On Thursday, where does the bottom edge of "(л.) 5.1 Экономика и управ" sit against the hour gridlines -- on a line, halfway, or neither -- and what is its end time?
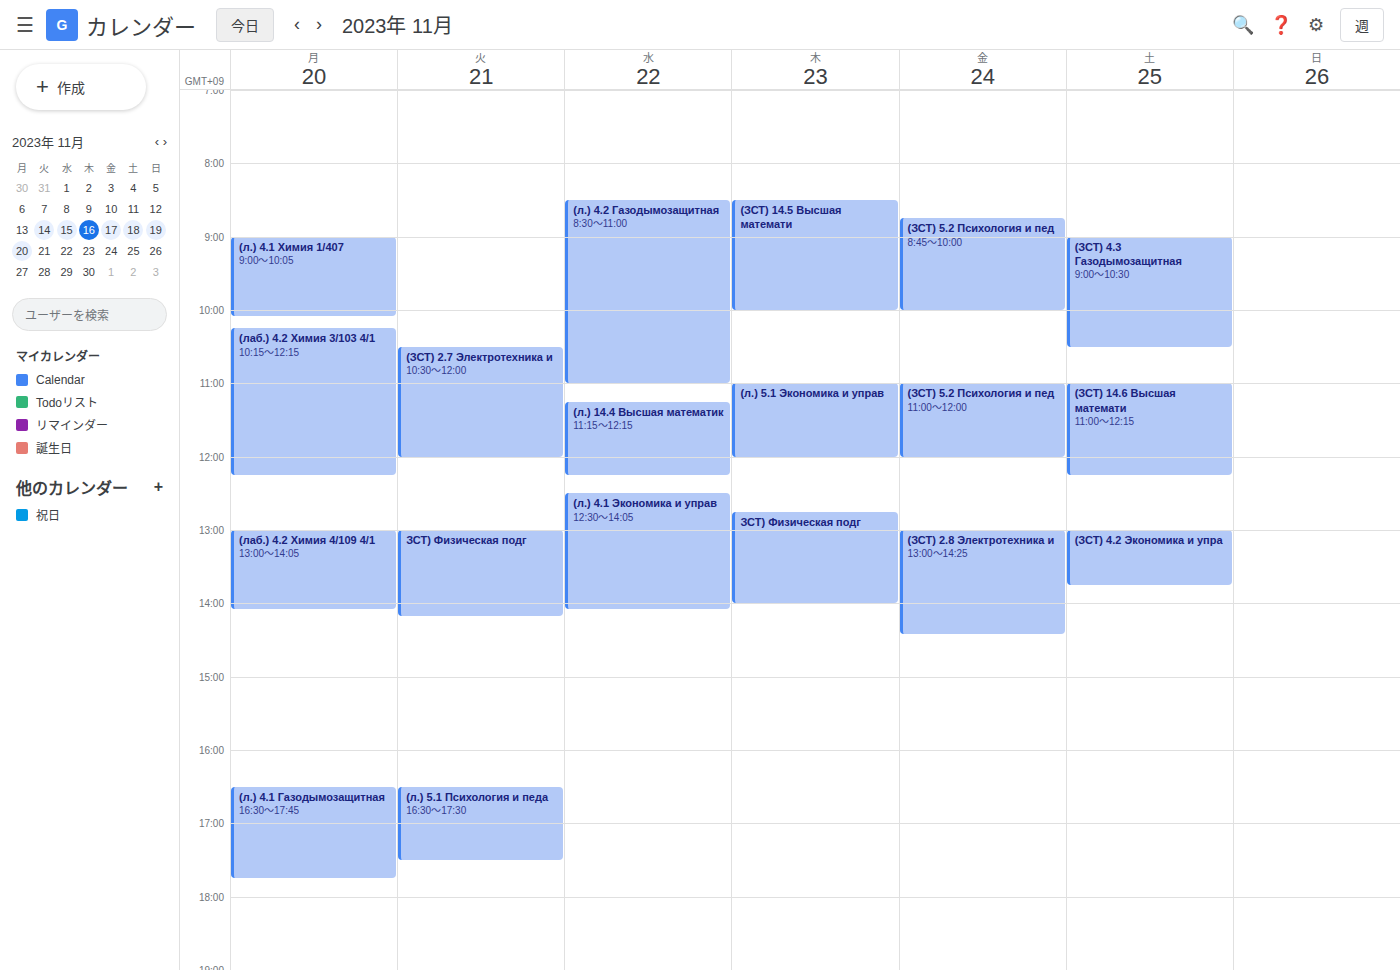
12:00 PM -- exactly on the 12 PM line.